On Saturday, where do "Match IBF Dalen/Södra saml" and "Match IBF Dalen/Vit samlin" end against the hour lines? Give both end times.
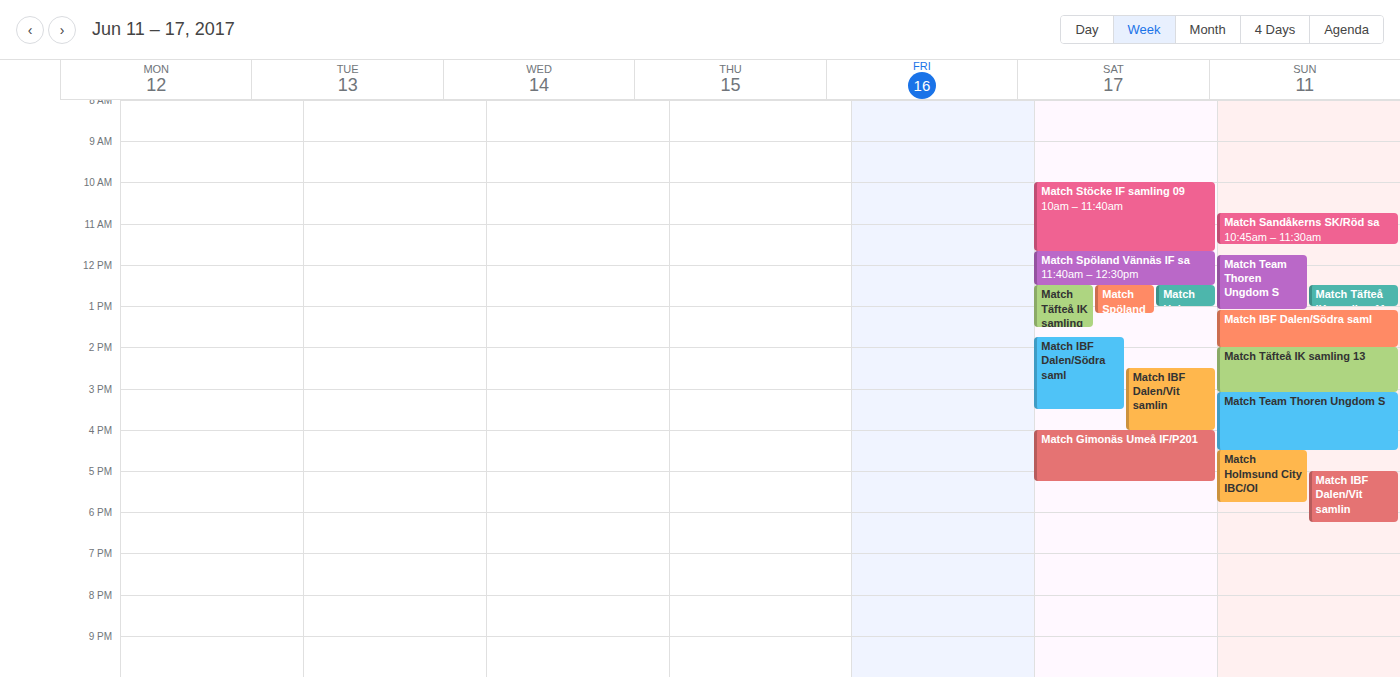
"Match IBF Dalen/Södra saml": 3:30 PM, halfway between the 3 PM and 4 PM lines. "Match IBF Dalen/Vit samlin": 4:00 PM, exactly on the 4 PM line.